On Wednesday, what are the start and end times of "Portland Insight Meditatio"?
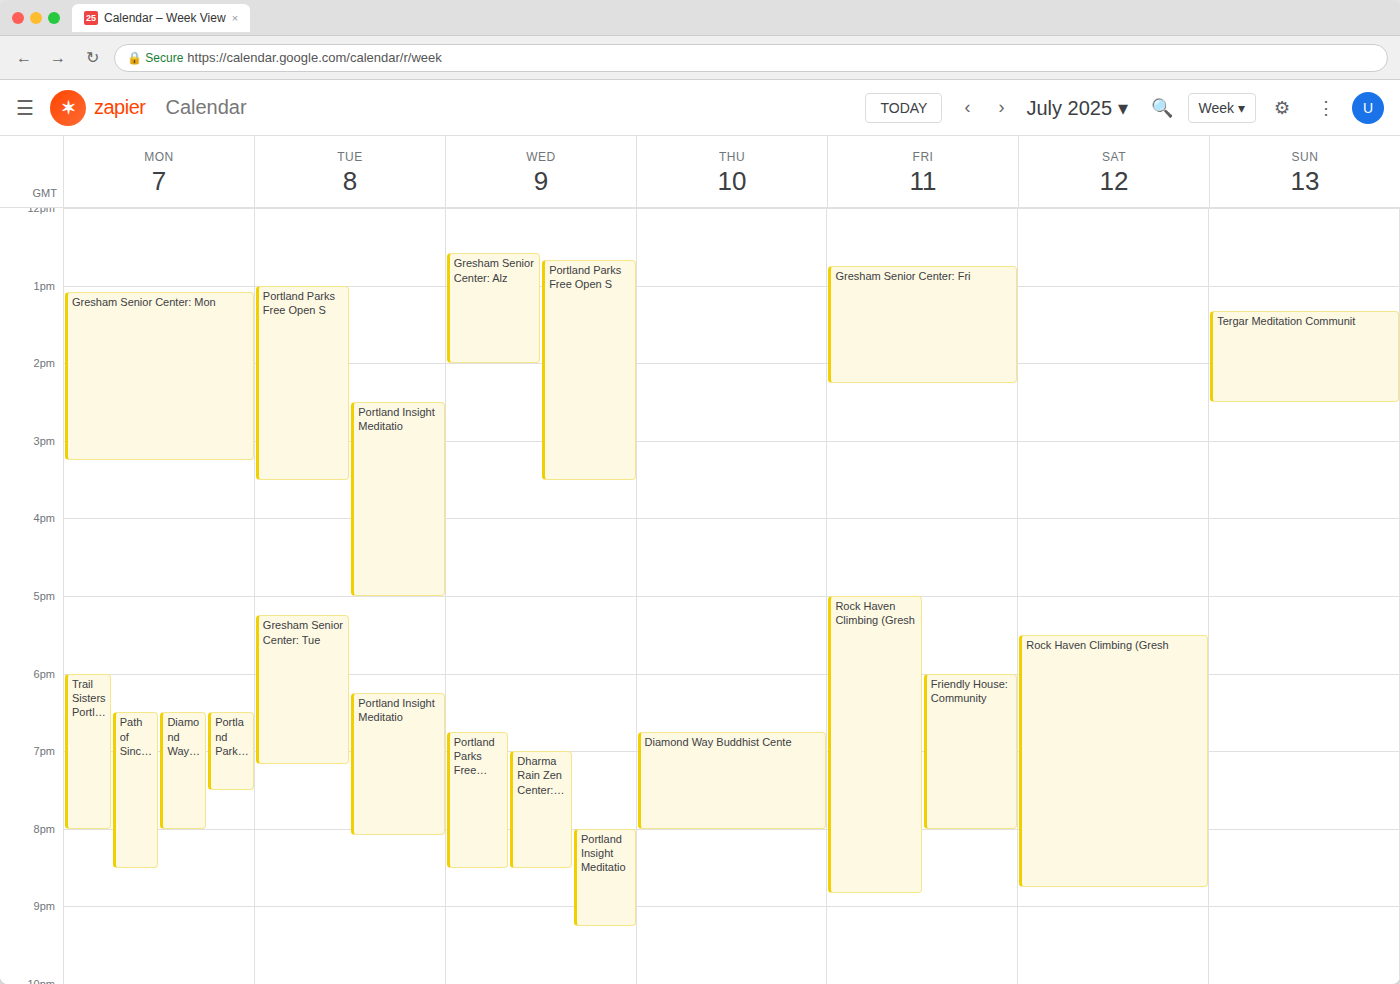
8:00 PM to 9:15 PM